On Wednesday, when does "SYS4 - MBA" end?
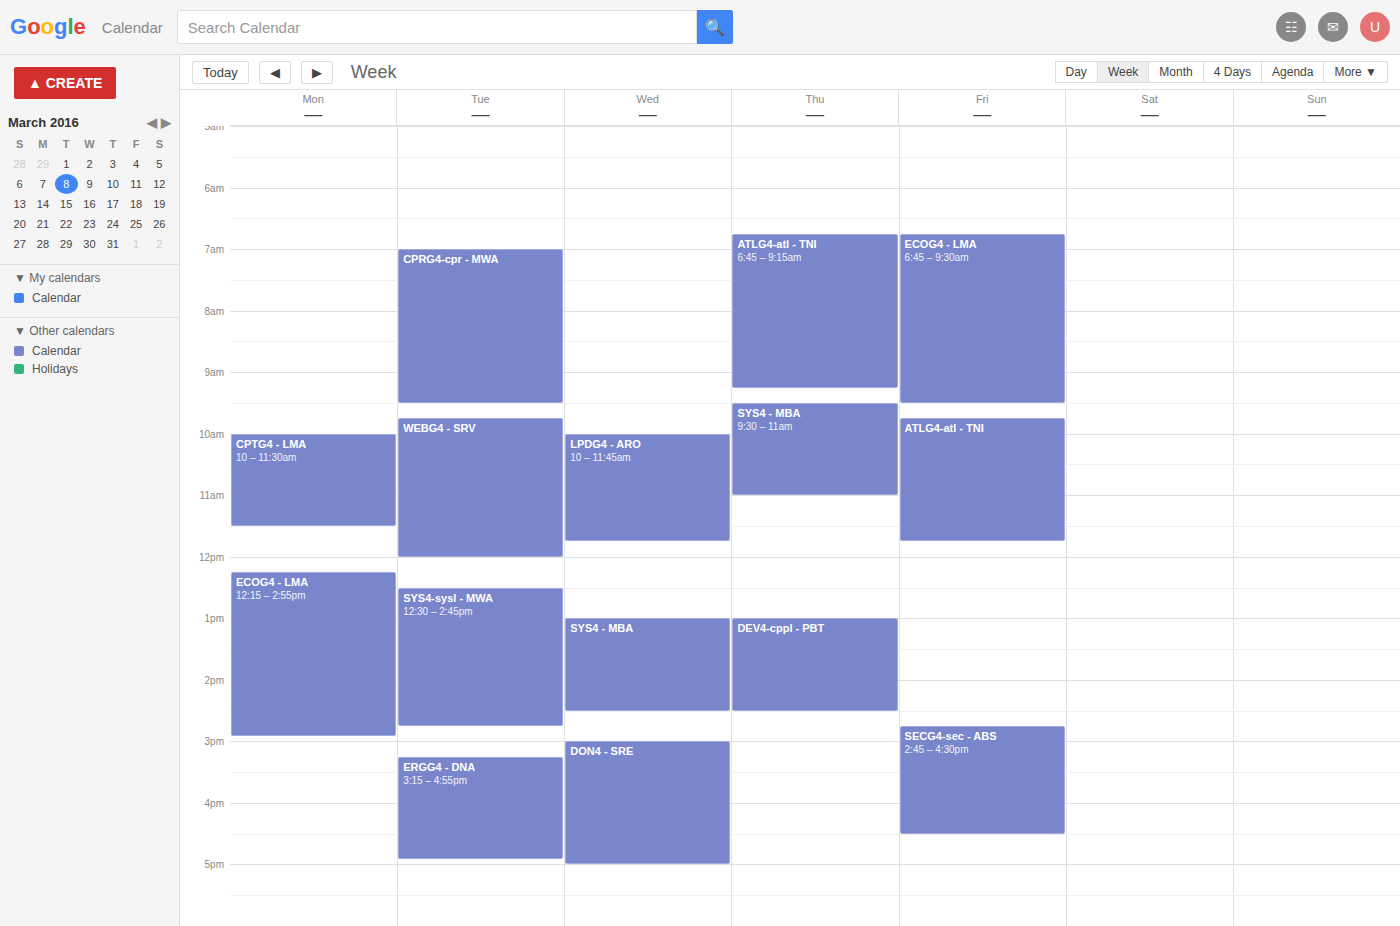
2:30 PM